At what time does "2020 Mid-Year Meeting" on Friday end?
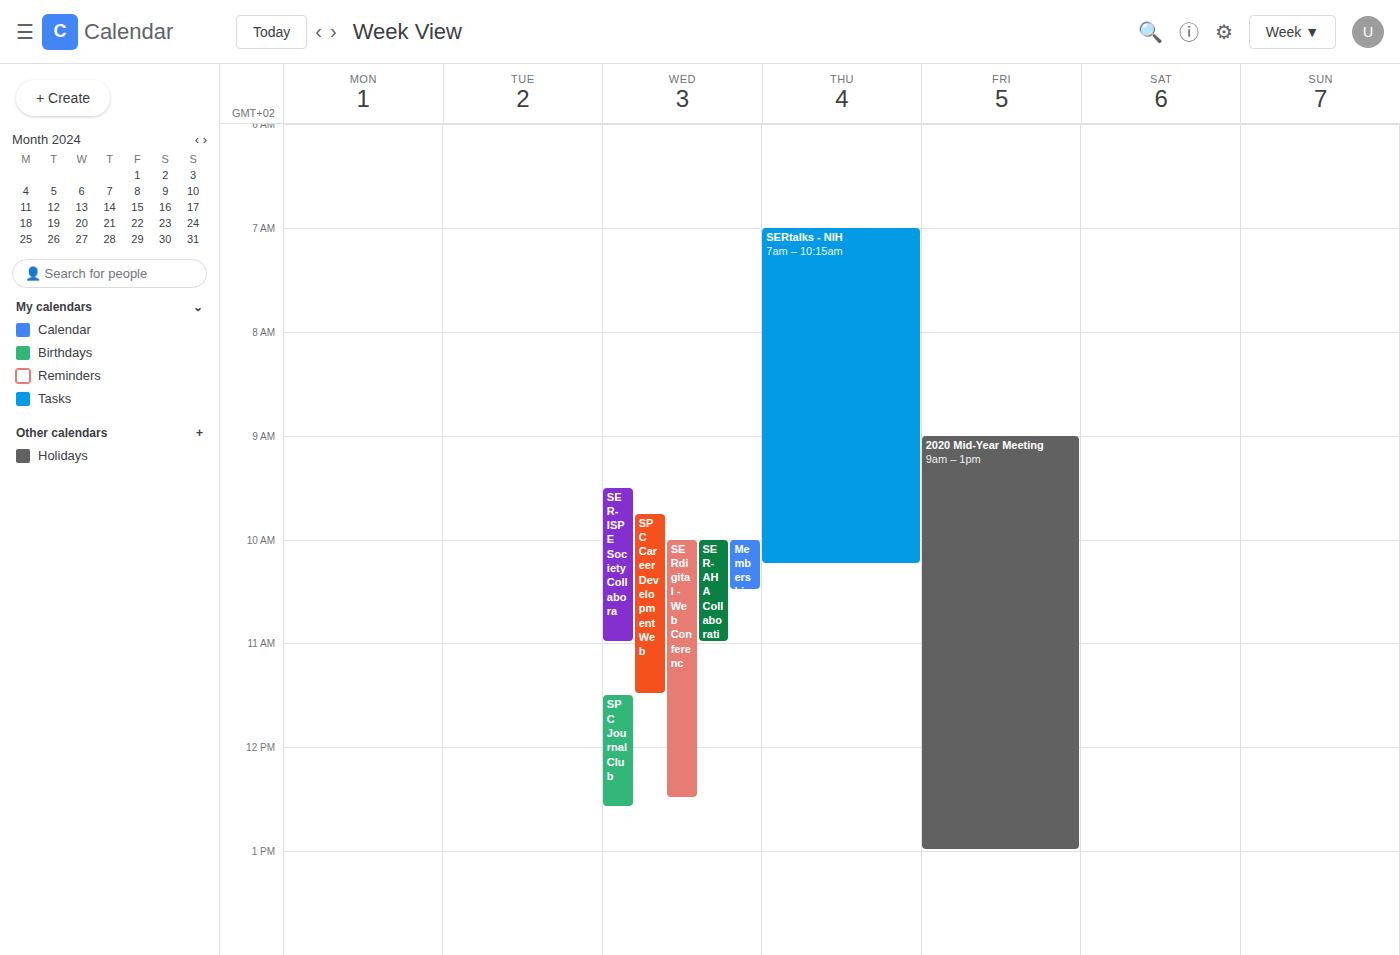
1:00 PM